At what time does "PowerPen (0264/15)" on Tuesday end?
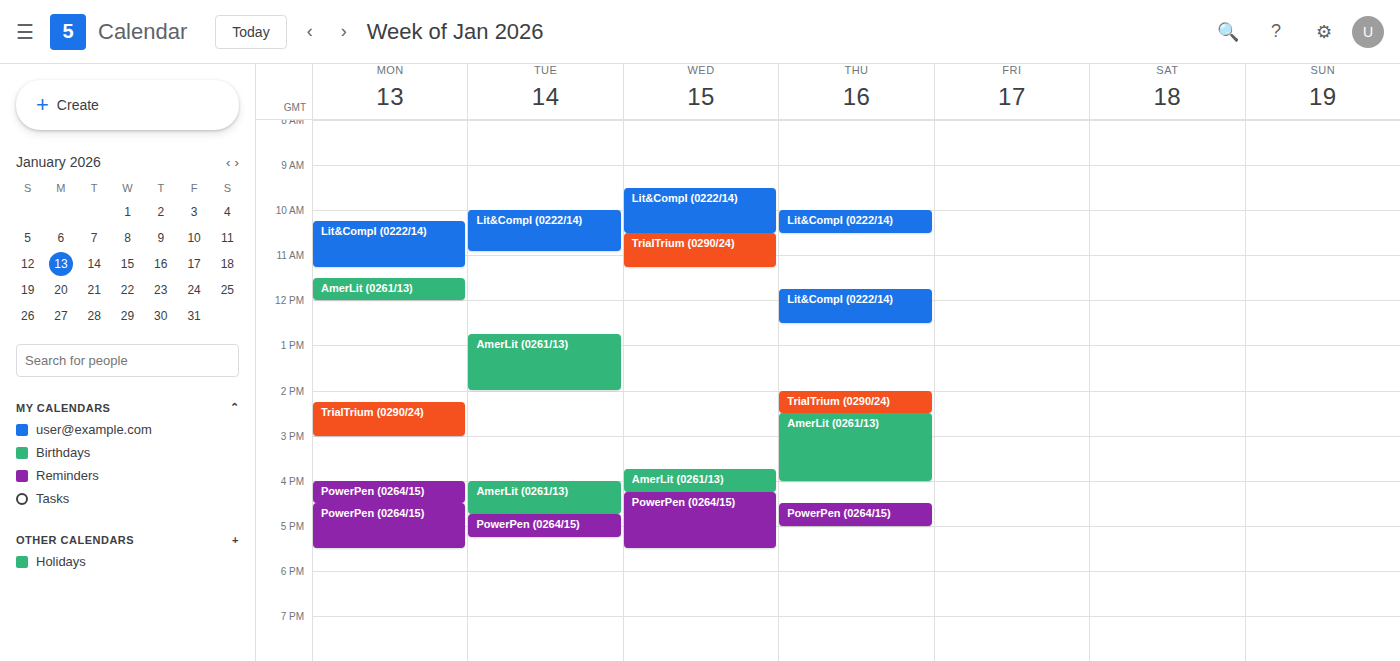
5:15 PM